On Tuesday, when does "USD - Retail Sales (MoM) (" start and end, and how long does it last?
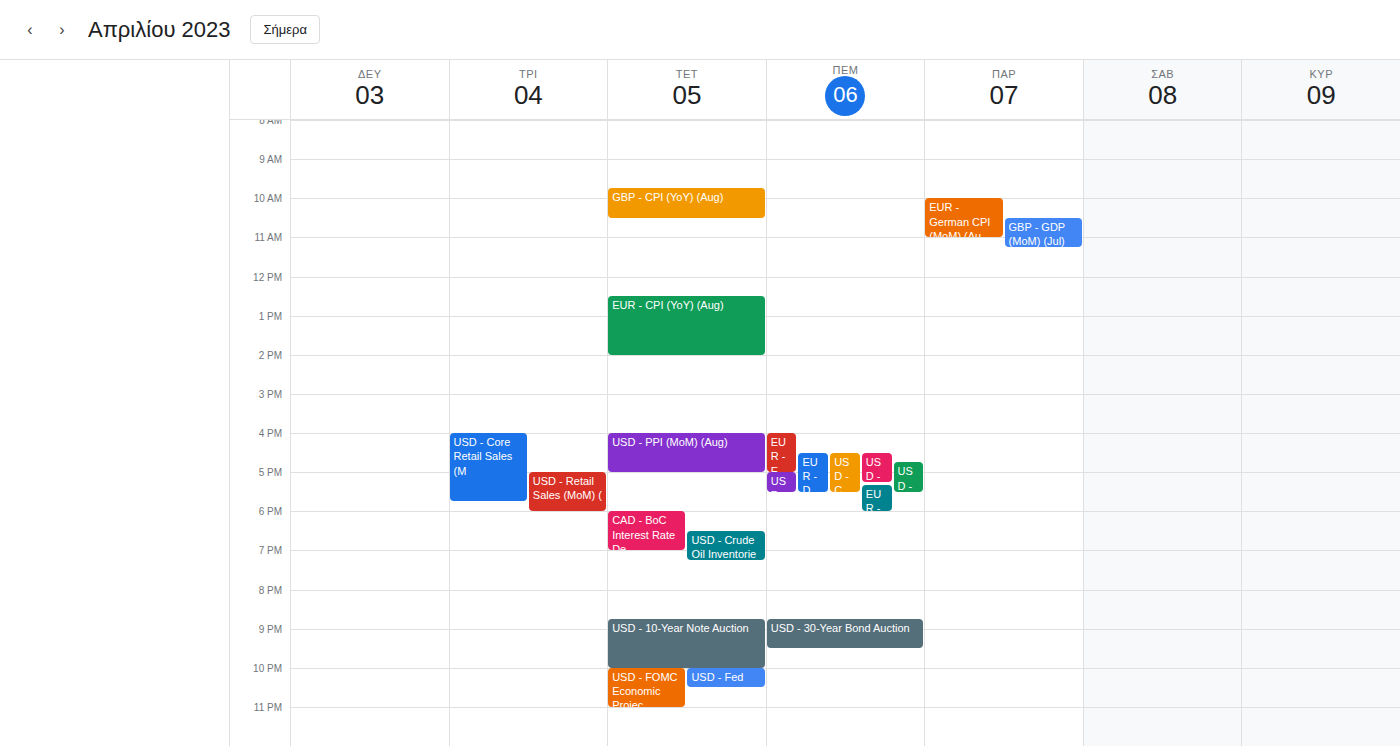
5:00 PM to 6:00 PM, 1 hour